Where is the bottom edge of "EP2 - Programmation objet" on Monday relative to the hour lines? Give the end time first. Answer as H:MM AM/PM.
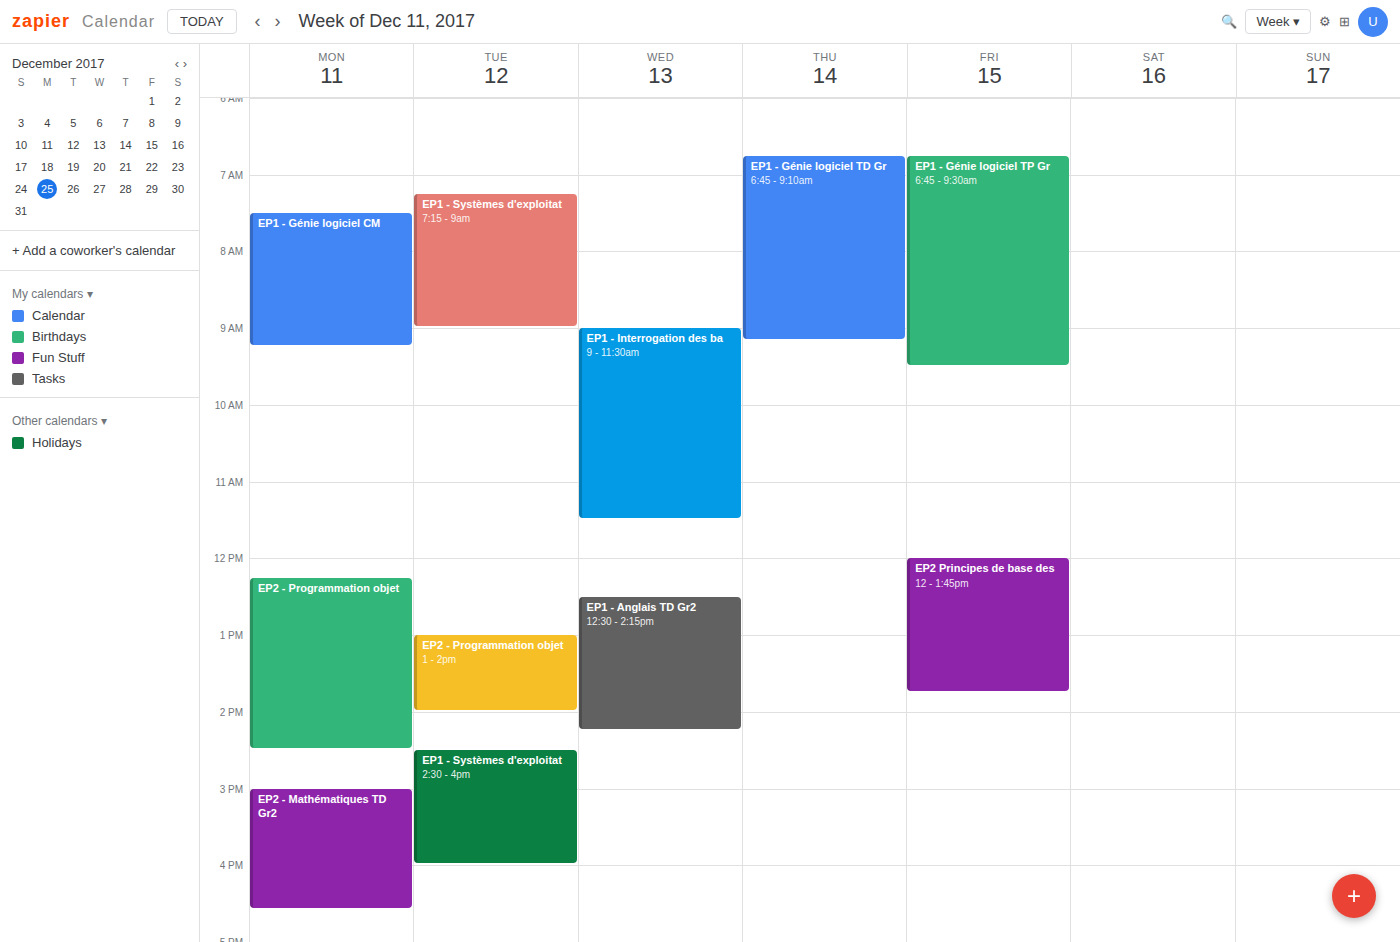
2:30 PM -- halfway between the 2 PM and 3 PM lines.